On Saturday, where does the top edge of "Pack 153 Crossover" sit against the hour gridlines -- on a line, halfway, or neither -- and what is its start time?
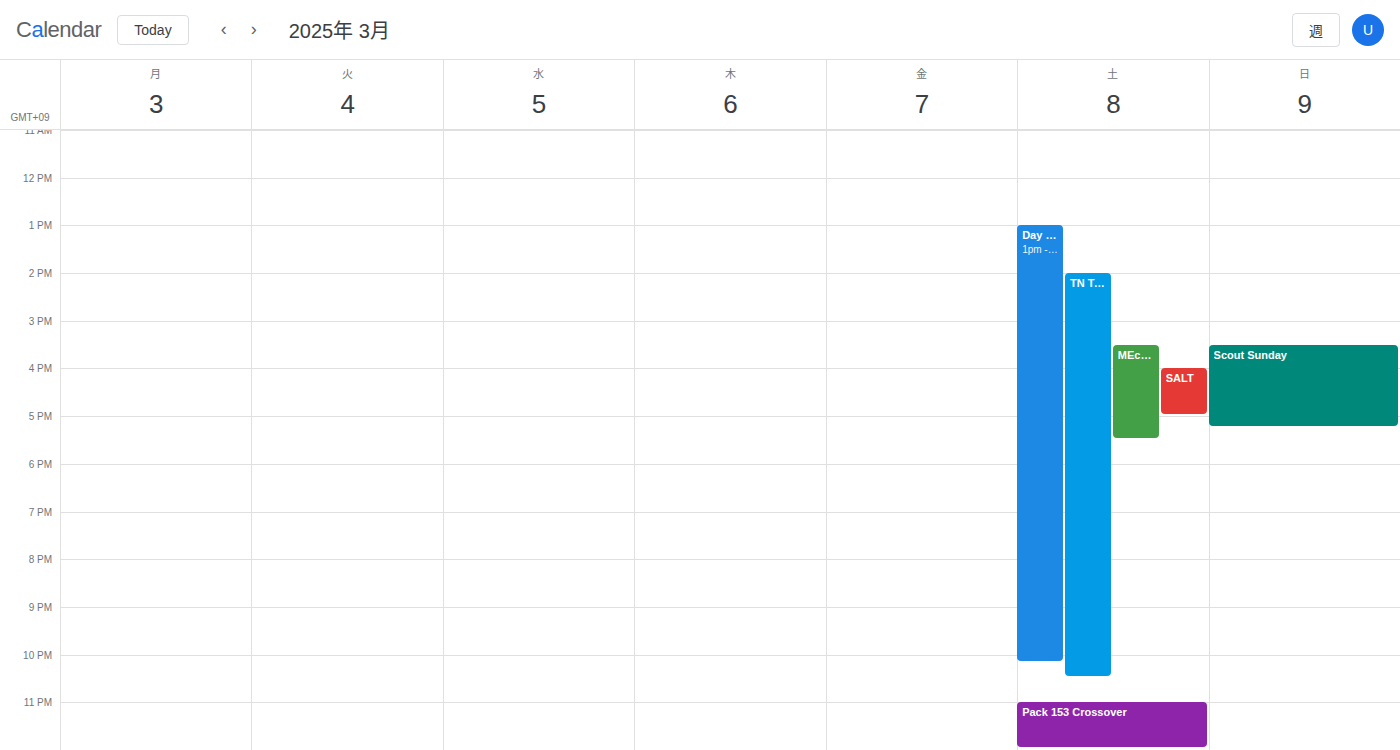
11:00 PM -- exactly on the 11 PM line.